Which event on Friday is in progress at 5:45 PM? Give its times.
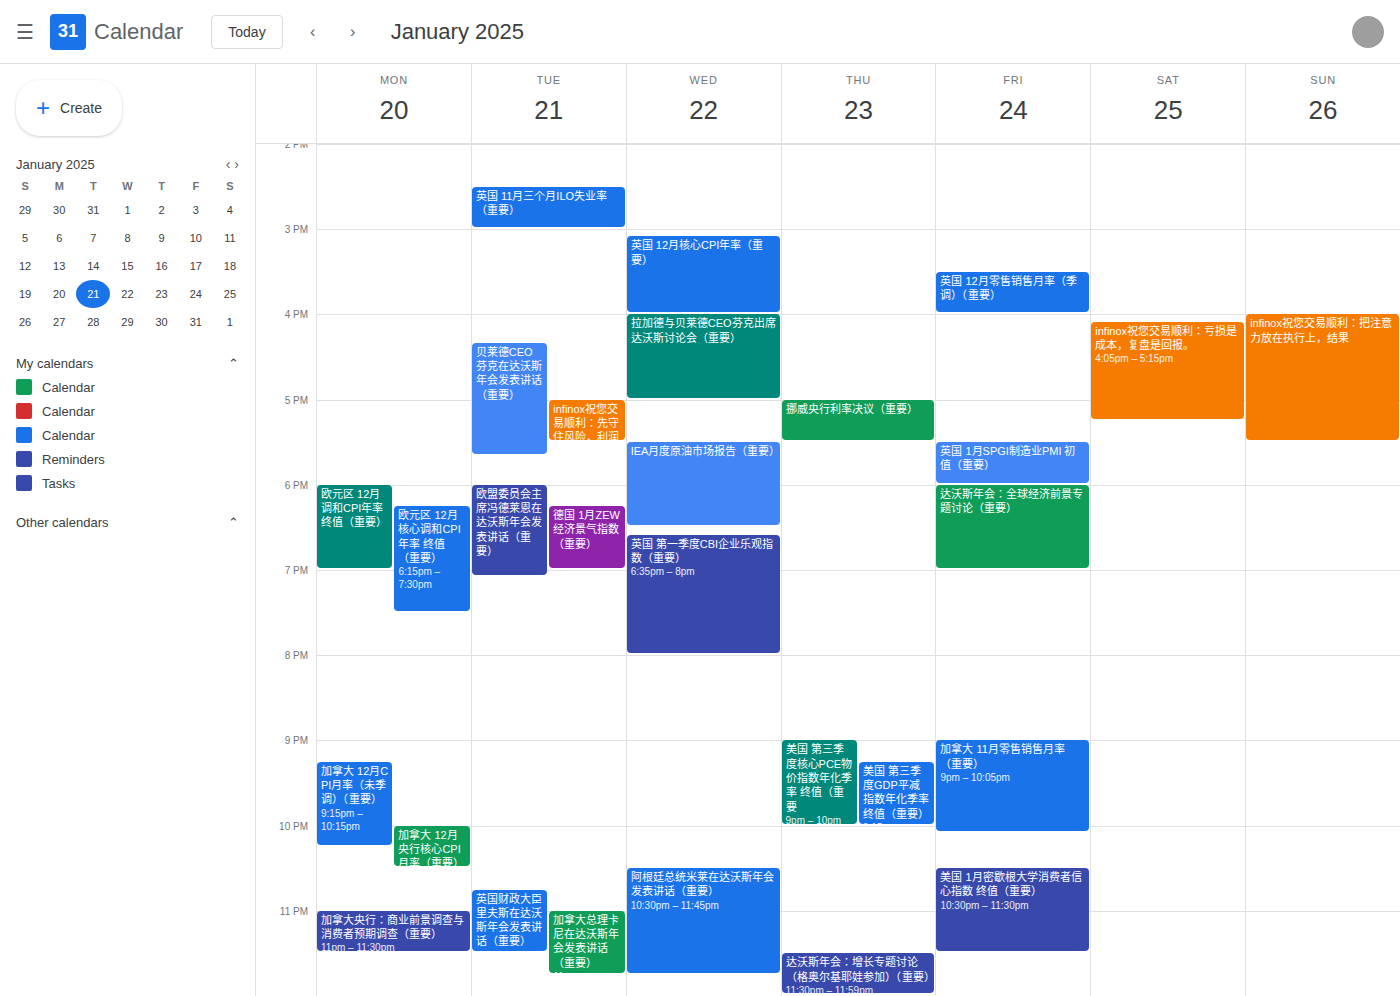
"英国 1月SPGI制造业PMI 初值（重要）", 5:30 PM to 6:00 PM